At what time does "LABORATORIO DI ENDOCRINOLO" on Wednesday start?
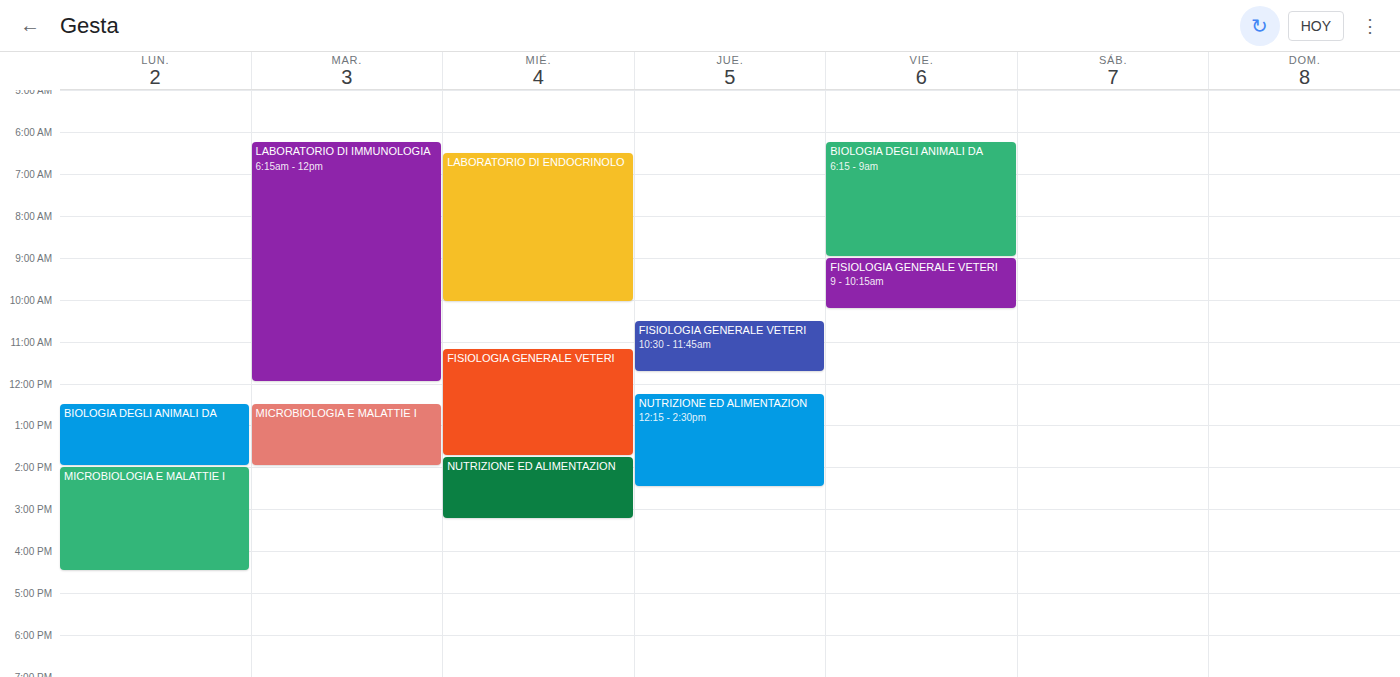
6:30 AM